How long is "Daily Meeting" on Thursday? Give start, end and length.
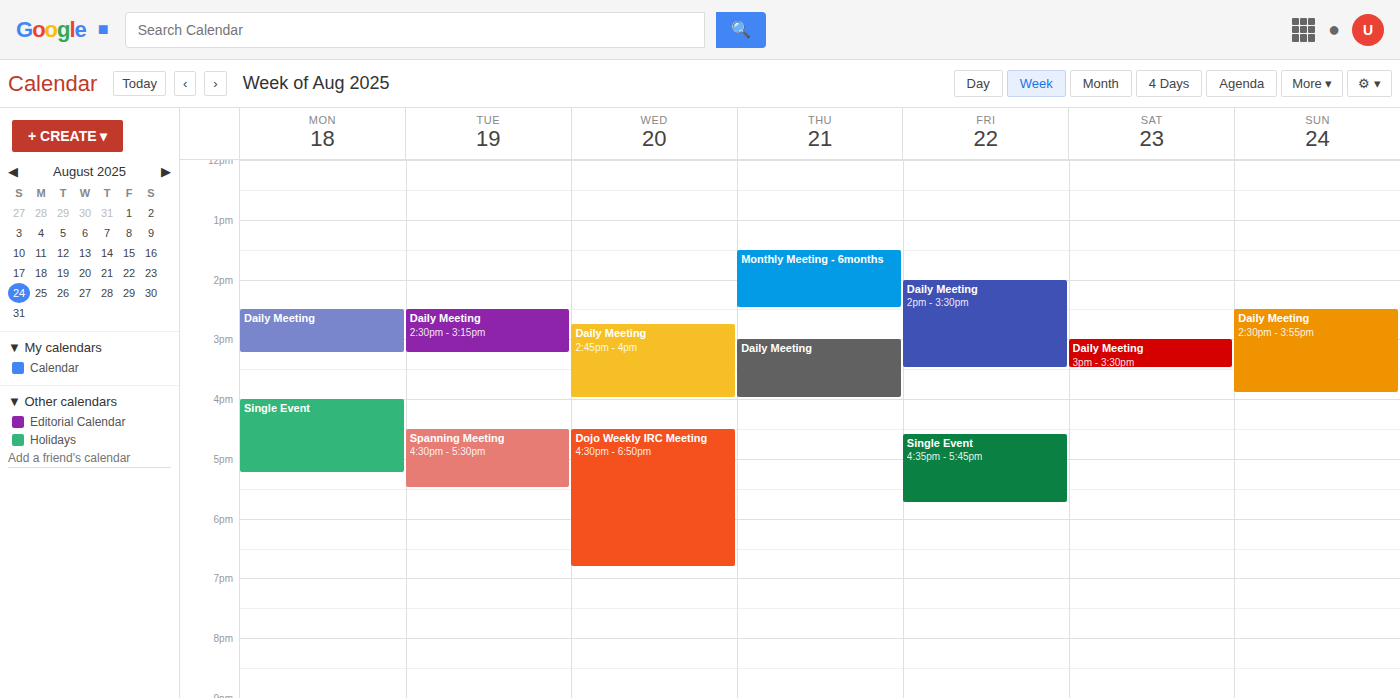
3:00 PM to 4:00 PM, 1 hour